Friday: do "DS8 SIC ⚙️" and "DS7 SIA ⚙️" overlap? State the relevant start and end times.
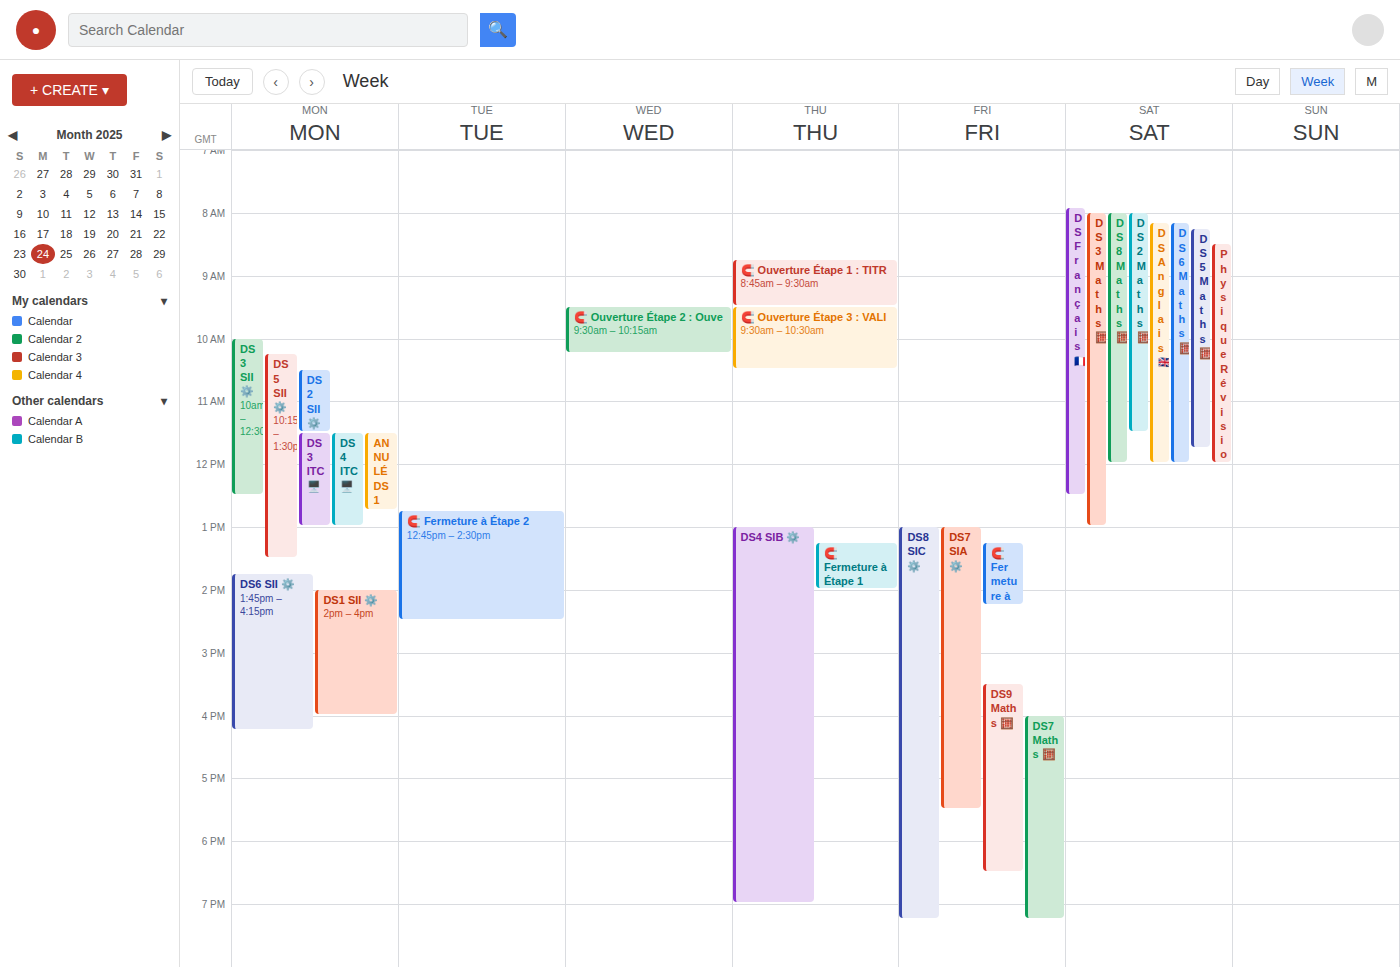
"DS7 SIA ⚙️" runs 1:00 PM to 5:30 PM, inside "DS8 SIC ⚙️" -- they overlap.